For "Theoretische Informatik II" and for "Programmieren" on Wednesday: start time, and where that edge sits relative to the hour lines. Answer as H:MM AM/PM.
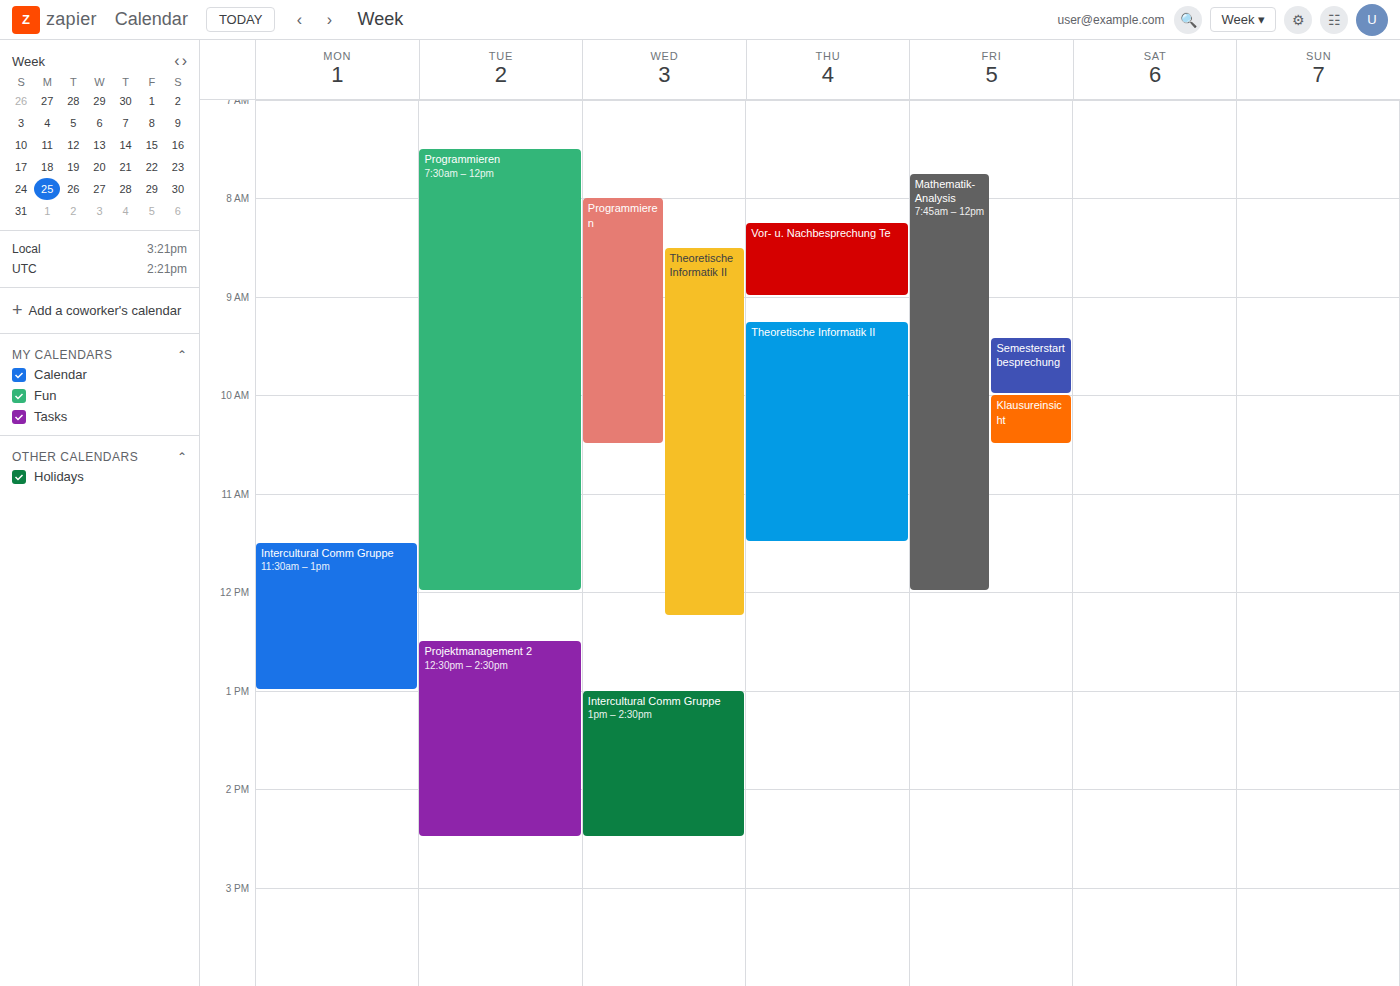
"Theoretische Informatik II": 8:30 AM, halfway between the 8 AM and 9 AM lines. "Programmieren": 8:00 AM, exactly on the 8 AM line.